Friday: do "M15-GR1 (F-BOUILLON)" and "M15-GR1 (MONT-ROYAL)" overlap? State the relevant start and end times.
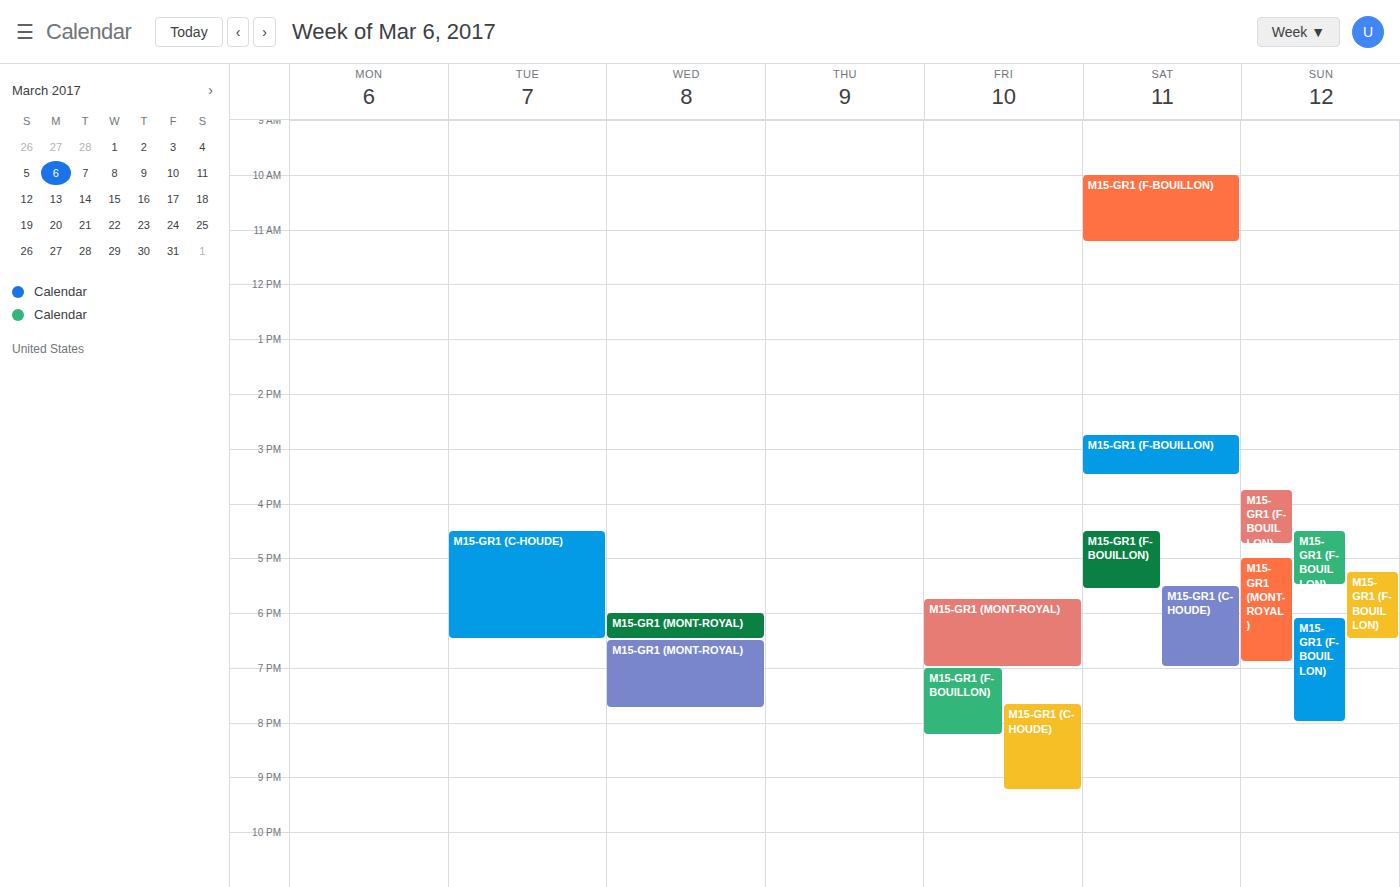
"M15-GR1 (MONT-ROYAL)" ends at 7:00 PM, exactly when "M15-GR1 (F-BOUILLON)" starts -- they touch but do not overlap.